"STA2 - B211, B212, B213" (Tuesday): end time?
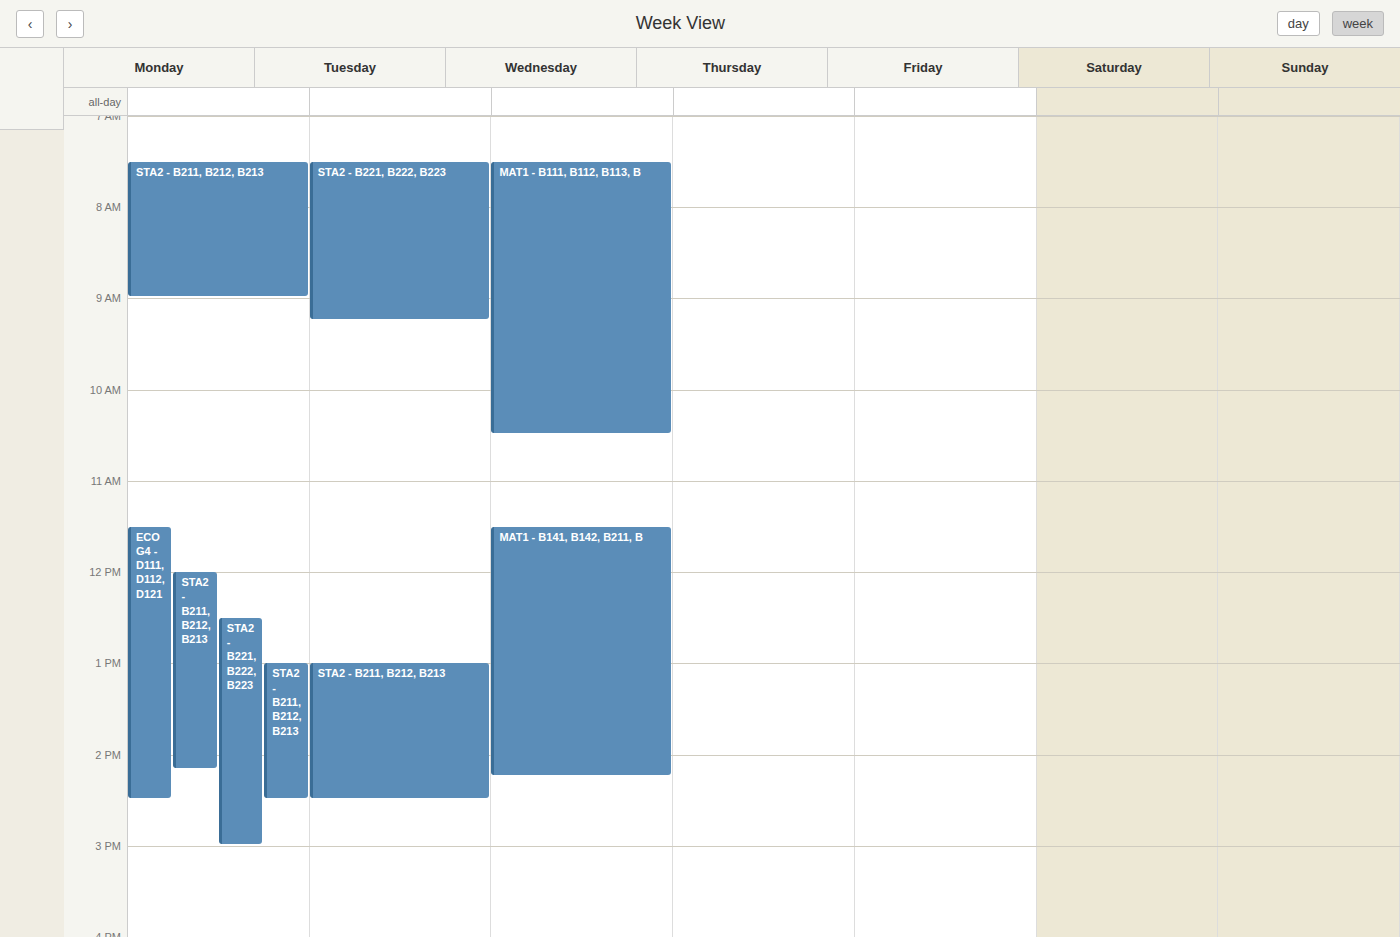
2:30 PM